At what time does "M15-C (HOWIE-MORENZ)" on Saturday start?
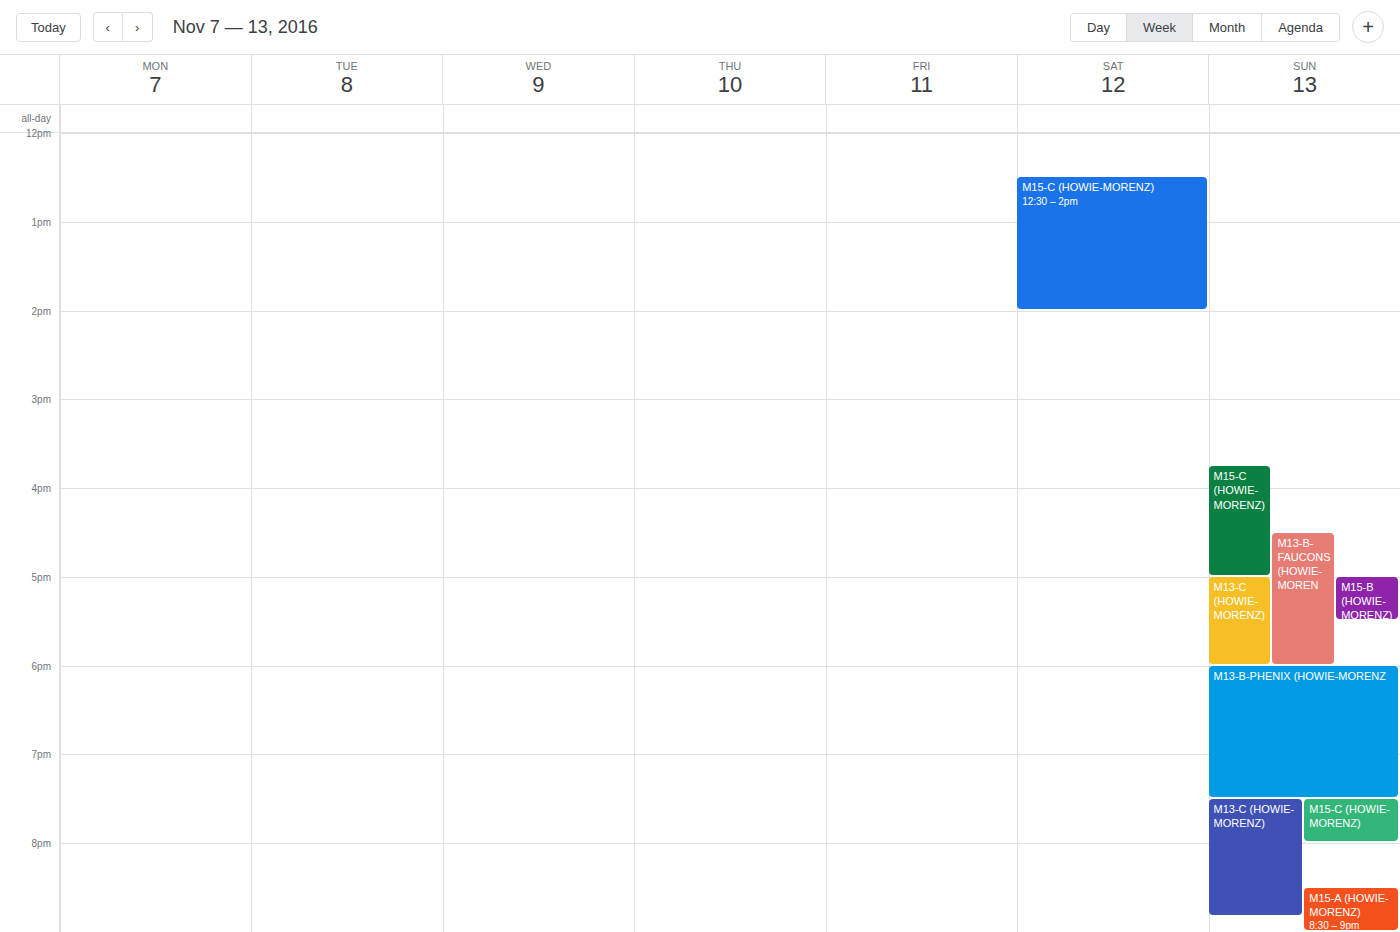
12:30 PM